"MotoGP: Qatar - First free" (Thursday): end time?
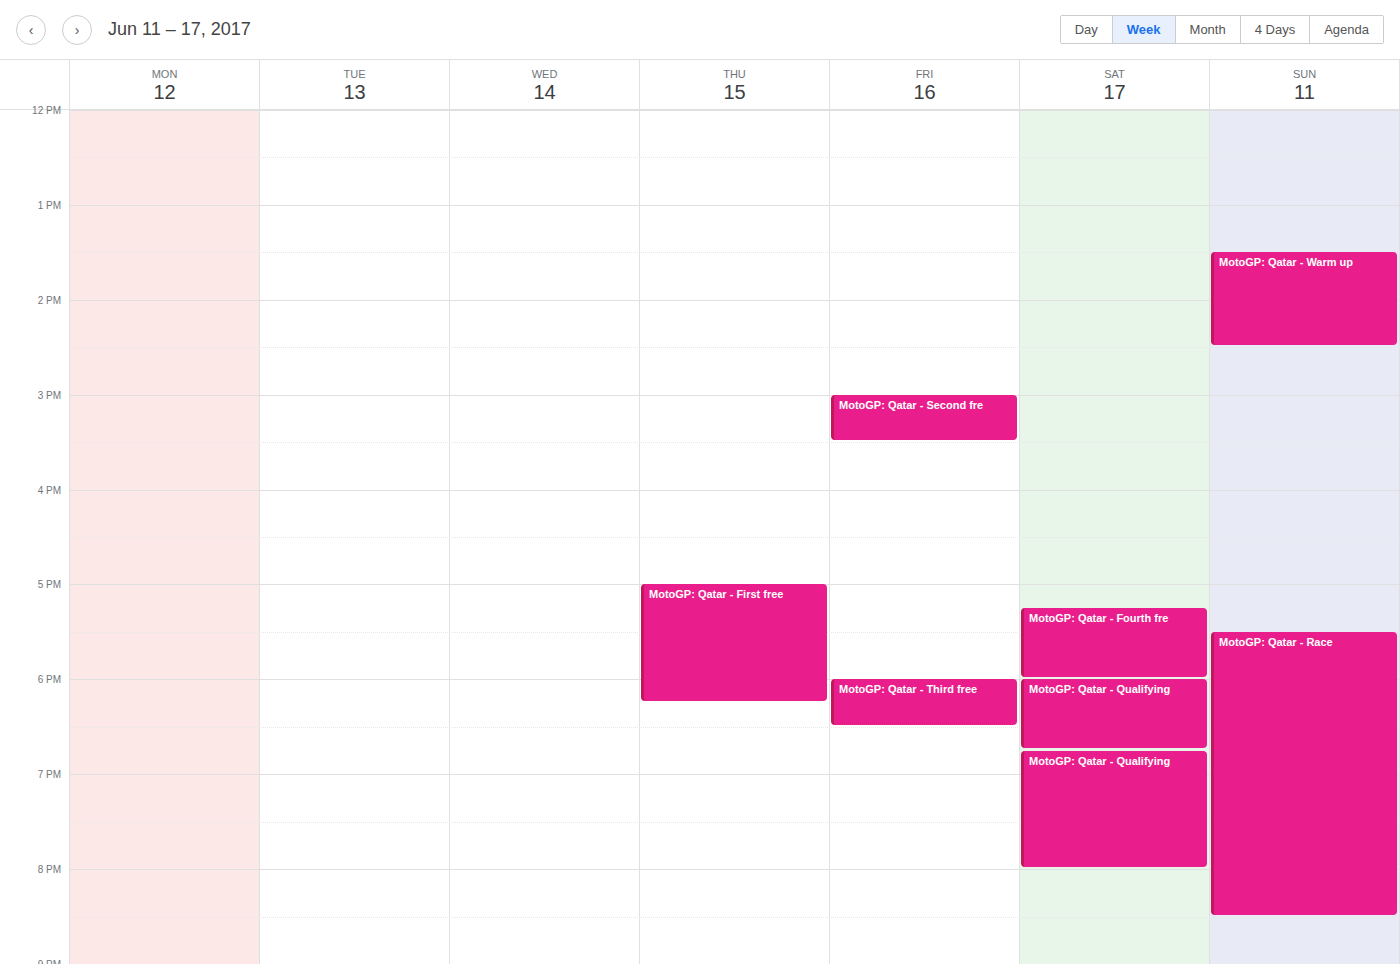
6:15 PM